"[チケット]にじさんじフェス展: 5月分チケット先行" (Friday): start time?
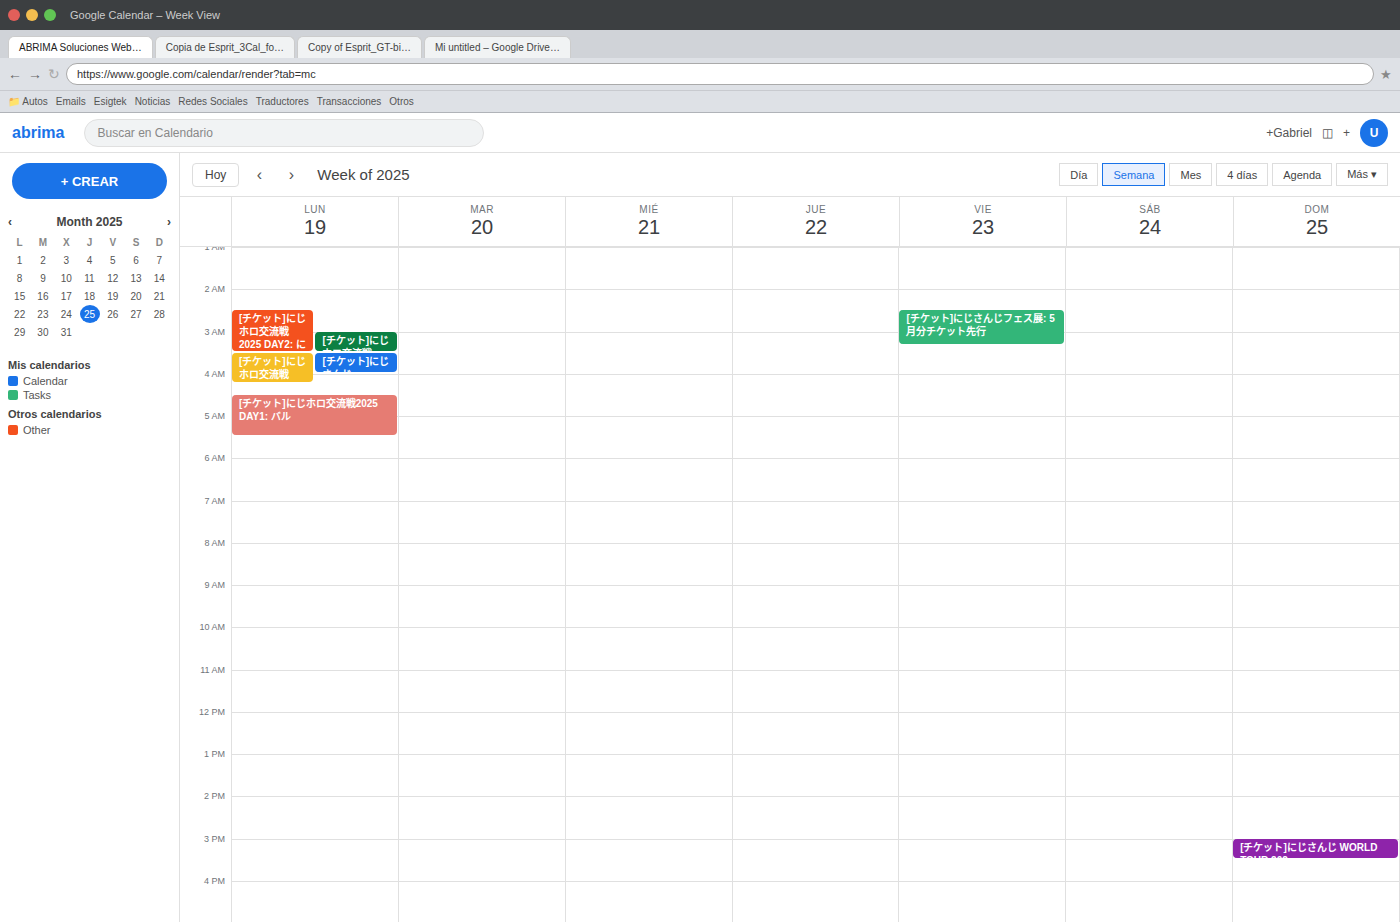
2:30 AM